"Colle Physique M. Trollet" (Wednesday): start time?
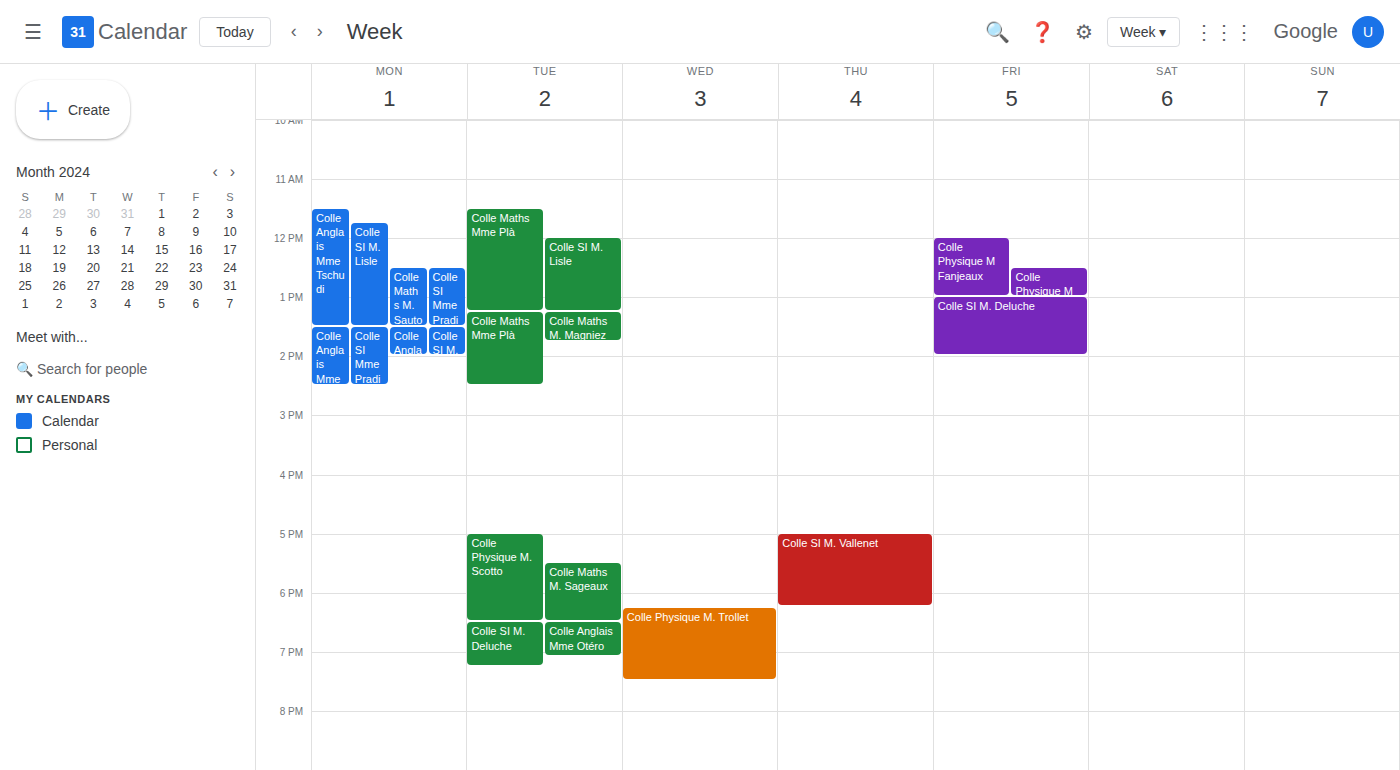
6:15 PM